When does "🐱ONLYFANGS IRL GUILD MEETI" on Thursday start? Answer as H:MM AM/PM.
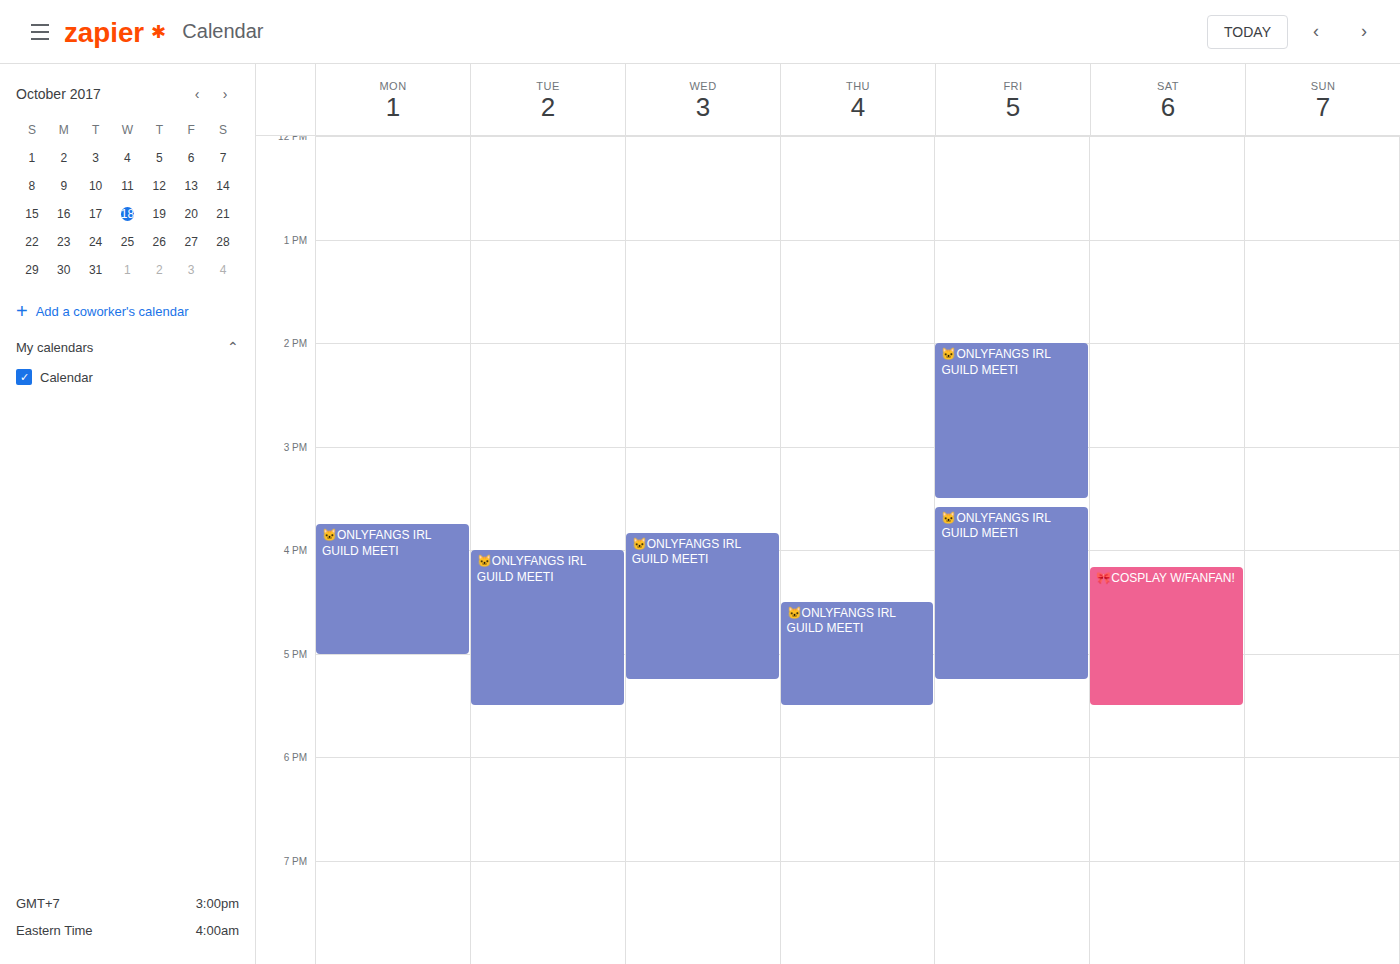
4:30 PM